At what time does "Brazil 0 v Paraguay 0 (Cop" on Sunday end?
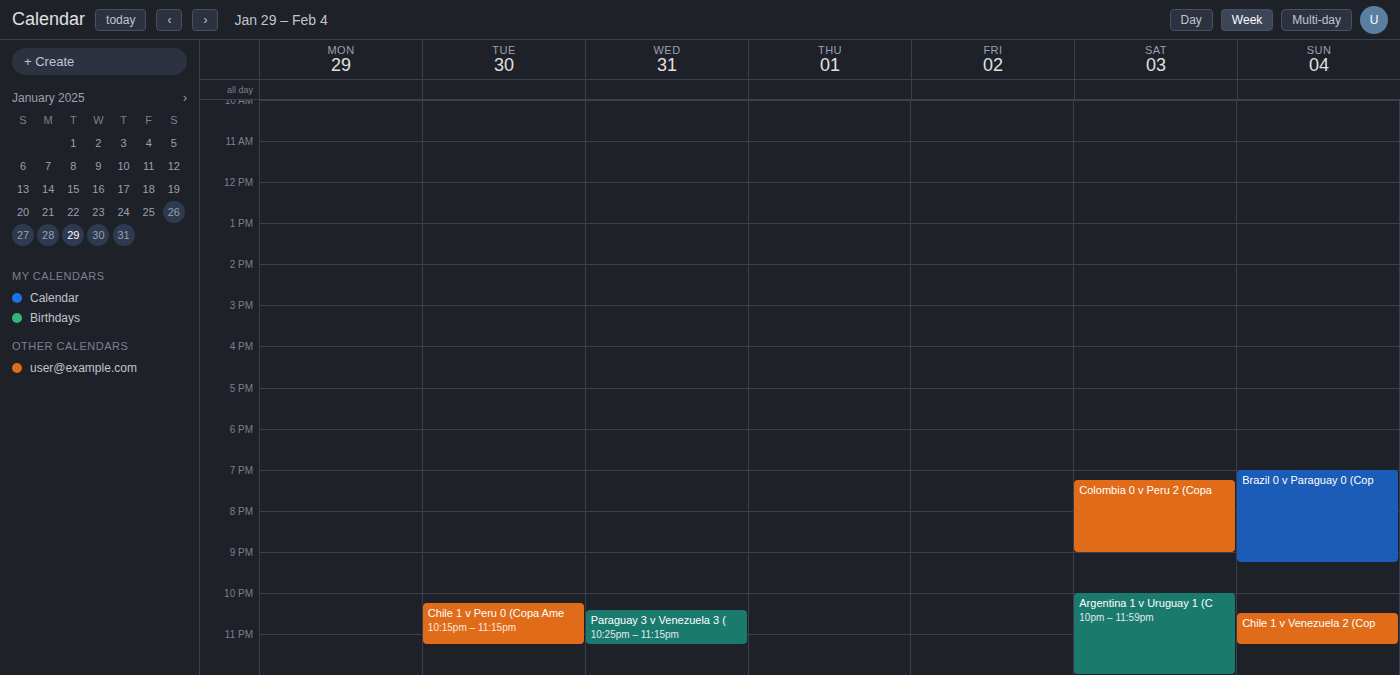
9:15 PM